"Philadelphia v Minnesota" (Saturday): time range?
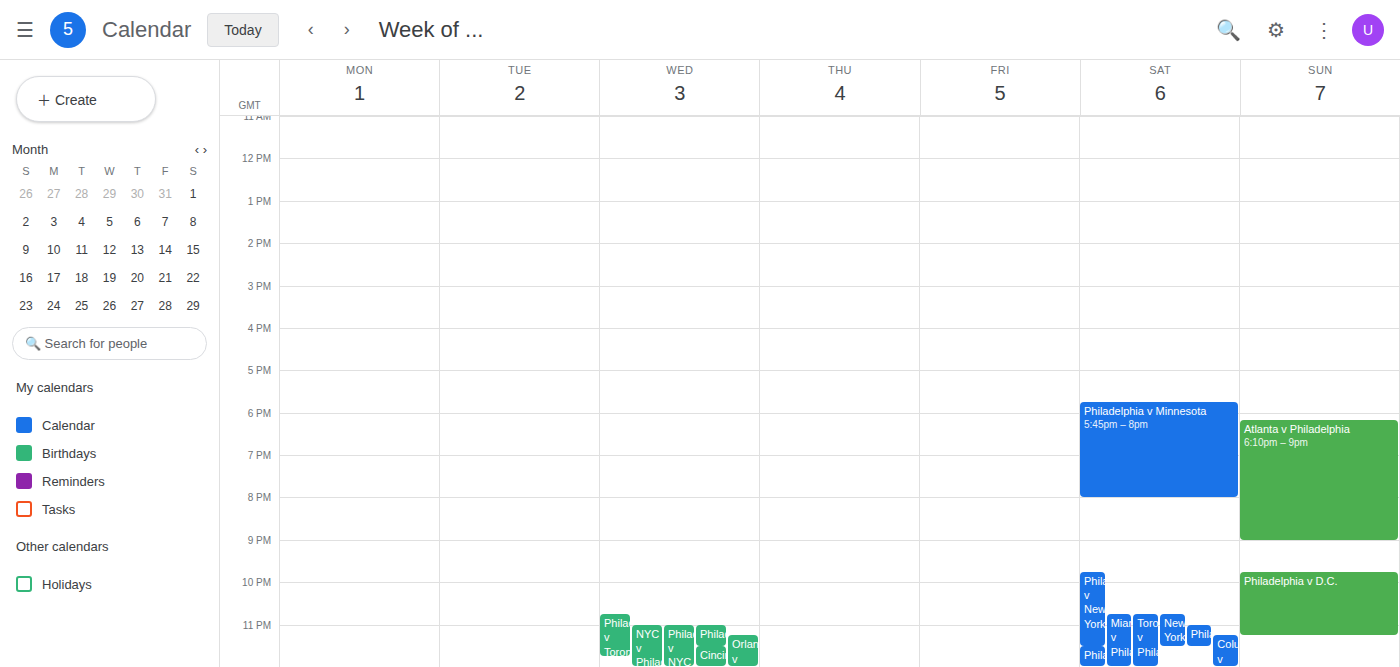
5:45 PM to 8:00 PM